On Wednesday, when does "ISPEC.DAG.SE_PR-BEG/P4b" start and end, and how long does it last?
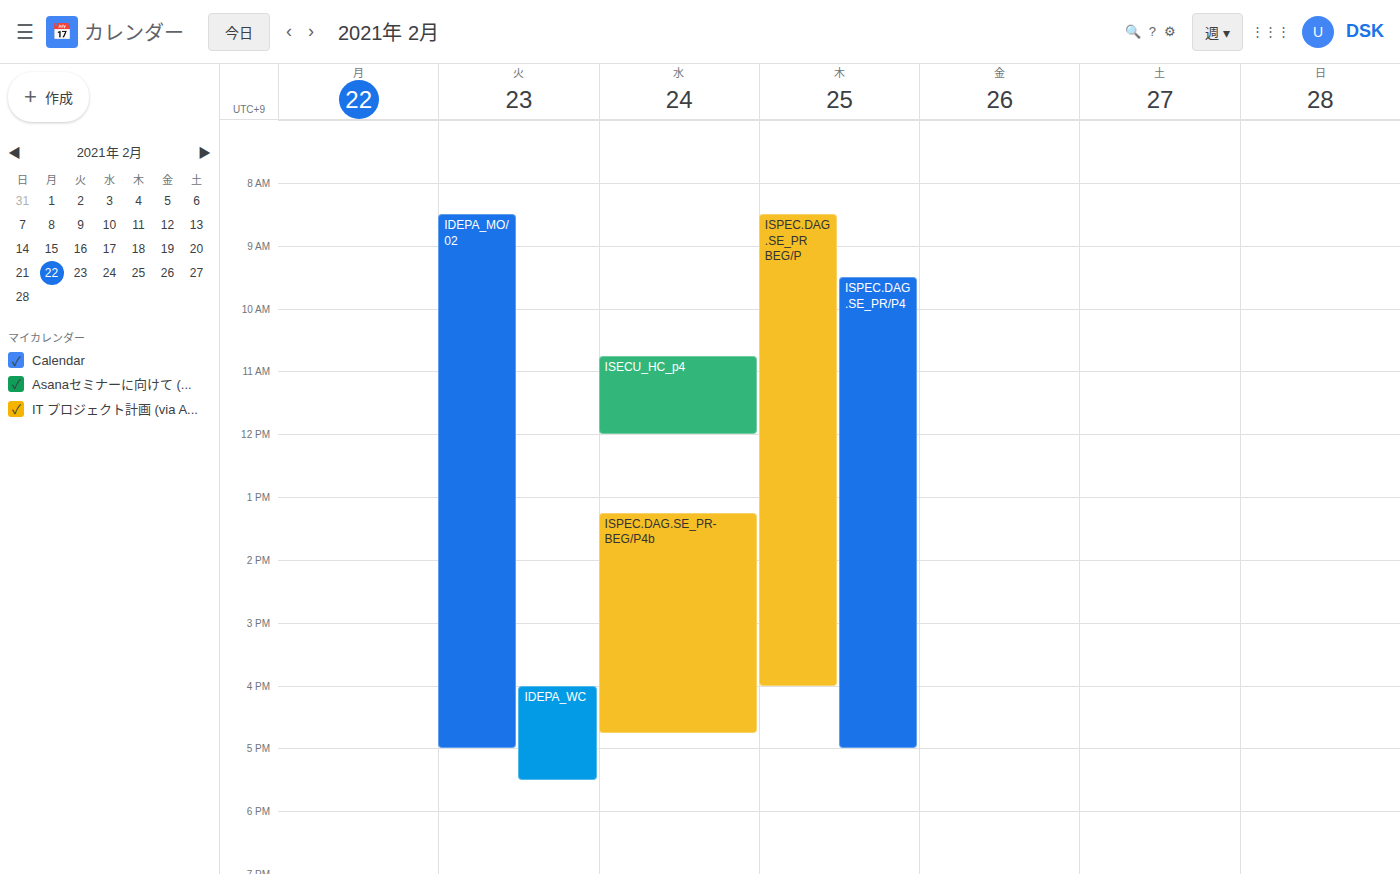
1:15 PM to 4:45 PM, 3 hours 30 minutes